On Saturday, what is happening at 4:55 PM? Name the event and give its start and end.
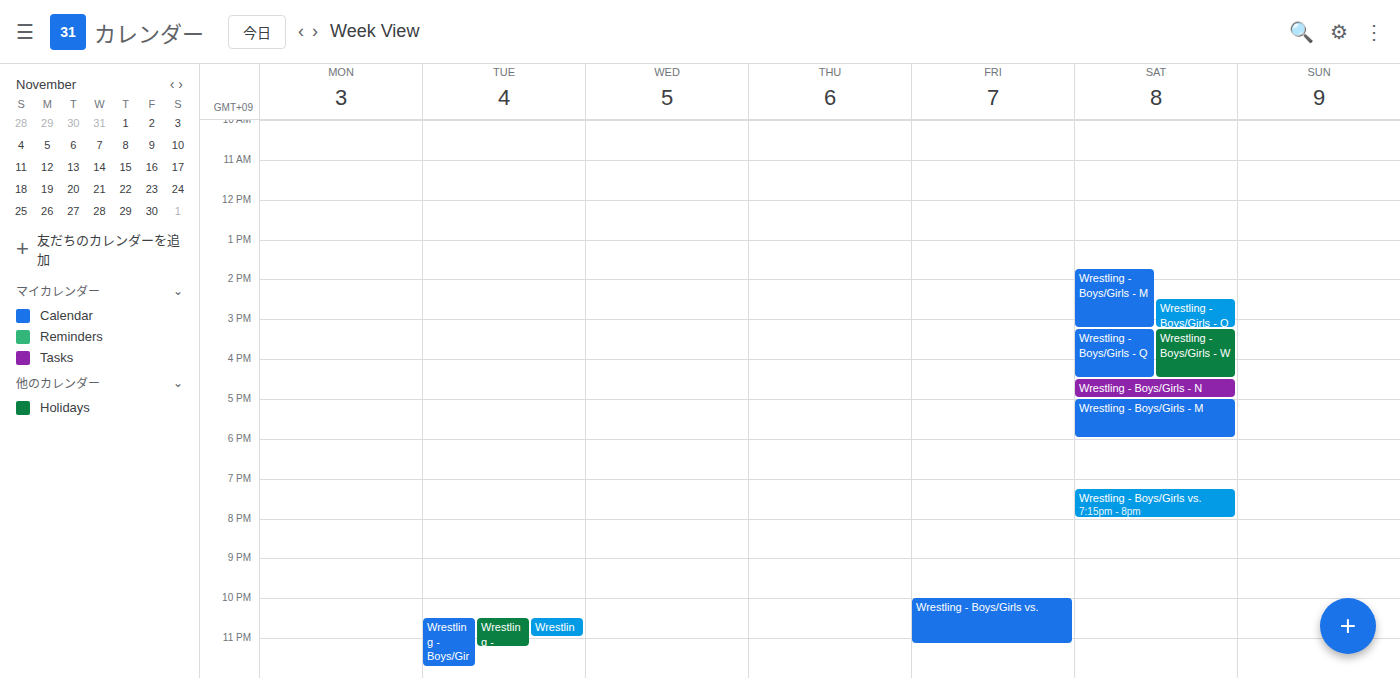
"Wrestling - Boys/Girls - N", 4:30 PM to 5:00 PM